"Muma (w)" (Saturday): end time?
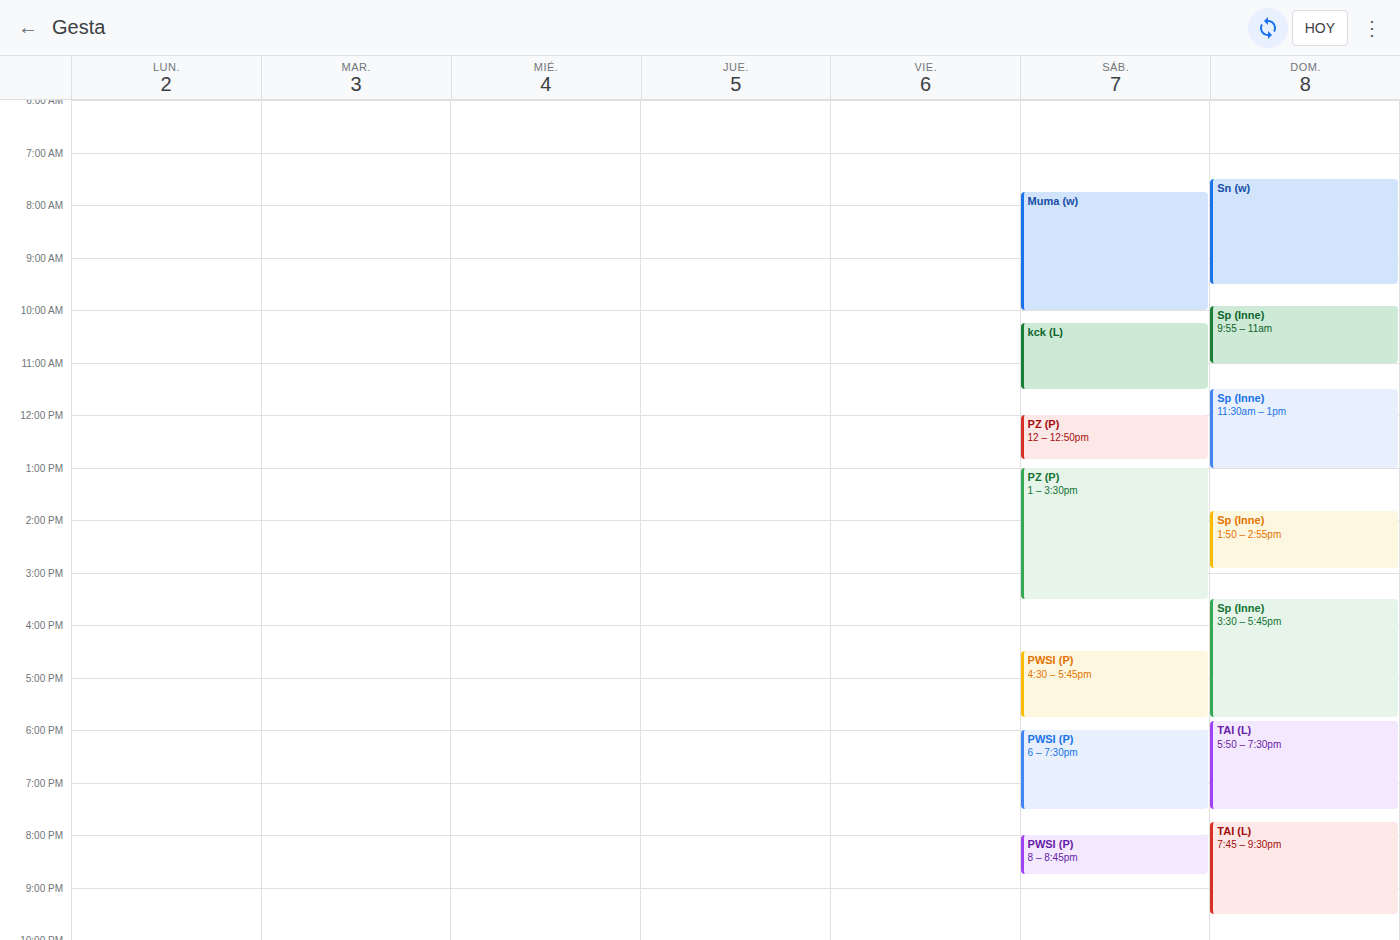
10:00 AM